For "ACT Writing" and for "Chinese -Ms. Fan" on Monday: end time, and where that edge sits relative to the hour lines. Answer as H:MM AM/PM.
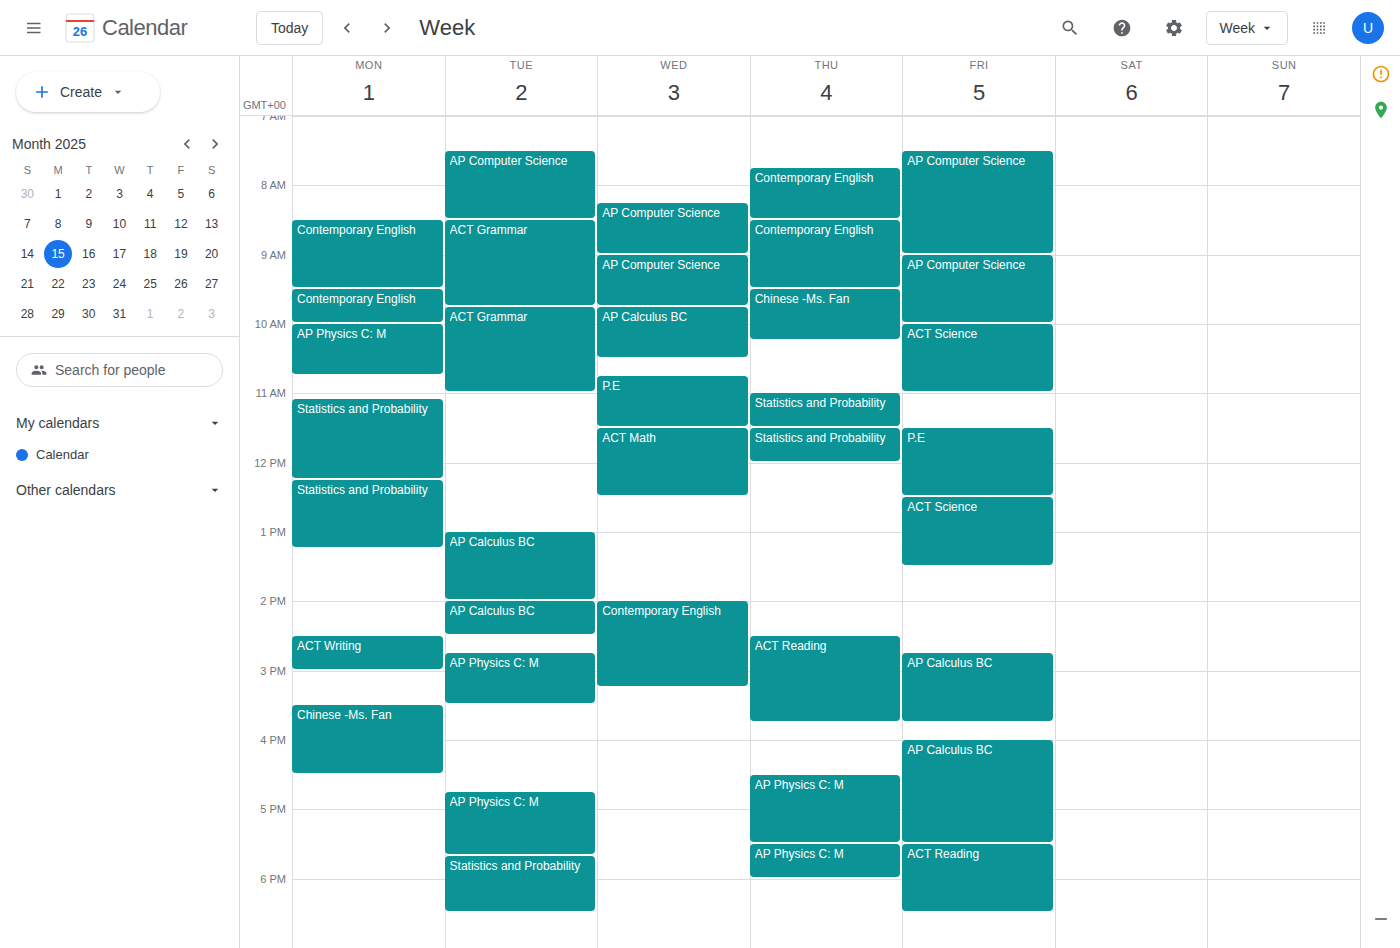
"ACT Writing": 3:00 PM, exactly on the 3 PM line. "Chinese -Ms. Fan": 4:30 PM, halfway between the 4 PM and 5 PM lines.